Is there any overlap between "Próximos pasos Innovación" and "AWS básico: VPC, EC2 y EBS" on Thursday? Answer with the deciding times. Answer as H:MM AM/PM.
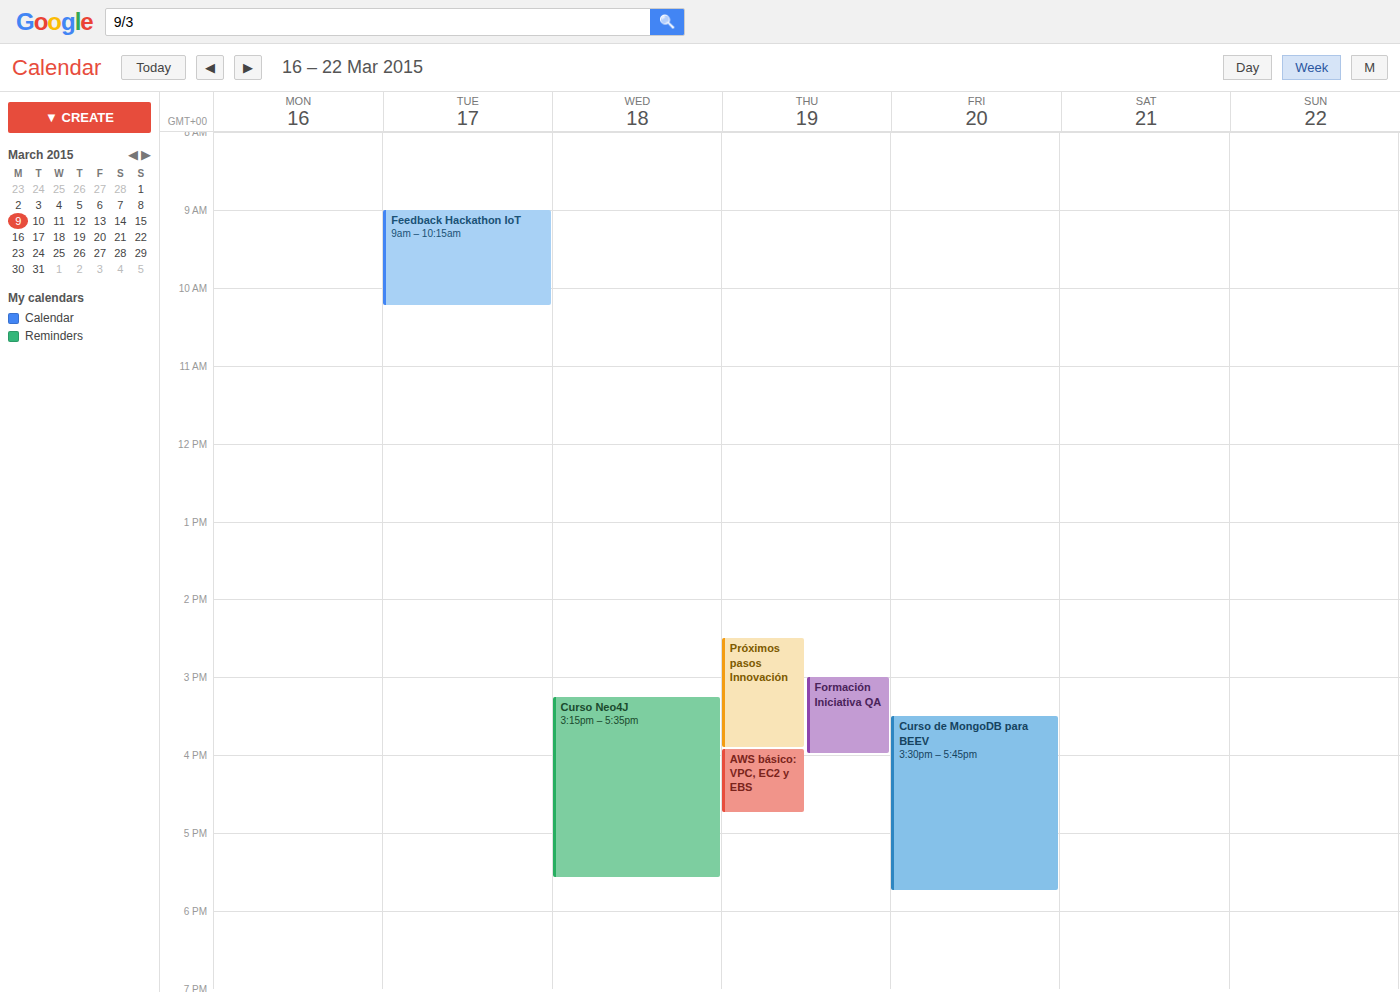
"Próximos pasos Innovación" ends at 3:55 PM, exactly when "AWS básico: VPC, EC2 y EBS" starts -- they touch but do not overlap.